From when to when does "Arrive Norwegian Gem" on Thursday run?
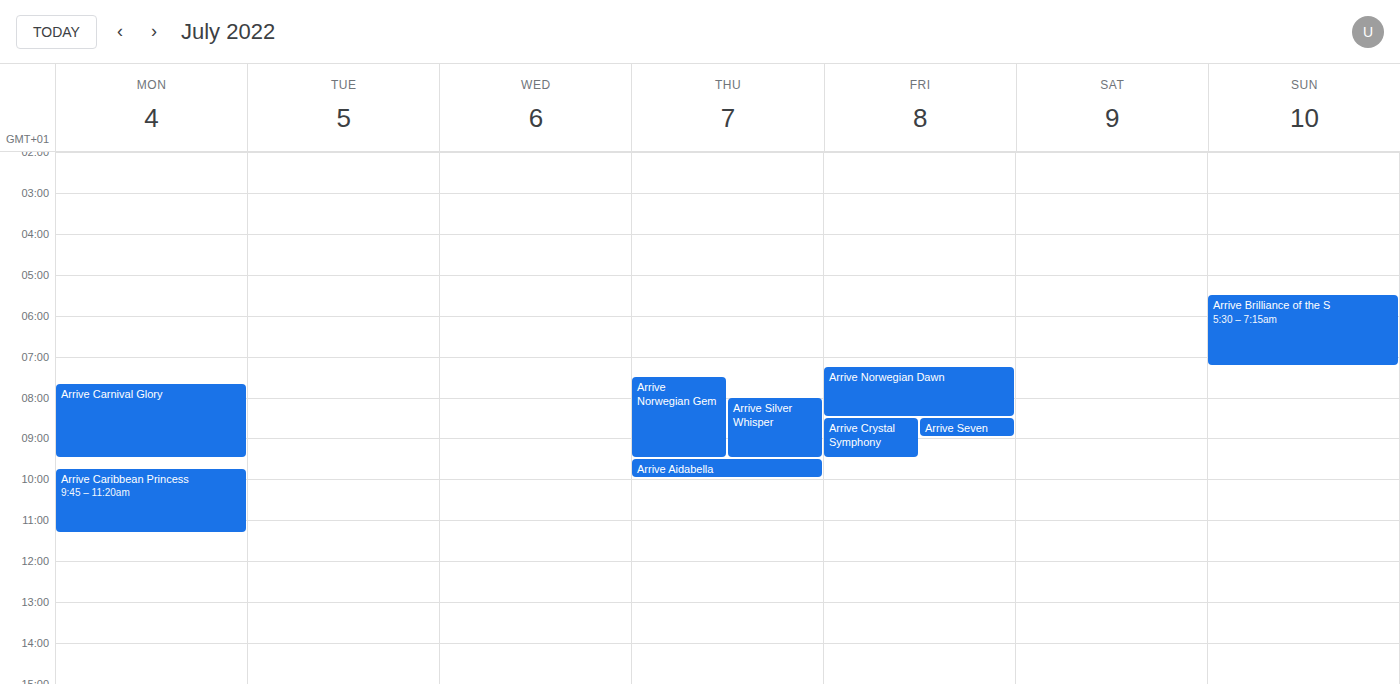
7:30 AM to 9:30 AM